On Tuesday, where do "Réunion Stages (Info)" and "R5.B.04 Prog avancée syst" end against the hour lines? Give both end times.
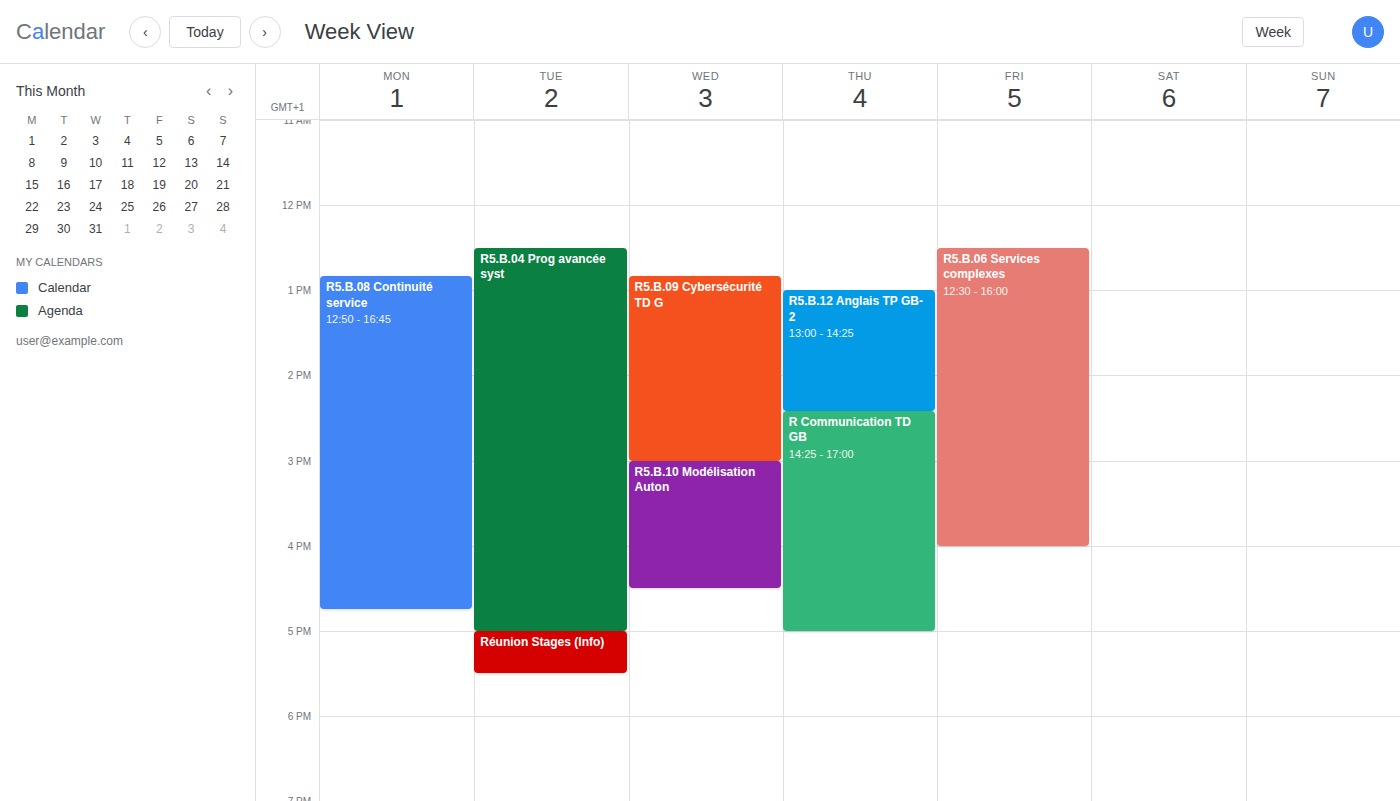
"Réunion Stages (Info)": 5:30 PM, halfway between the 5 PM and 6 PM lines. "R5.B.04 Prog avancée syst": 5:00 PM, exactly on the 5 PM line.